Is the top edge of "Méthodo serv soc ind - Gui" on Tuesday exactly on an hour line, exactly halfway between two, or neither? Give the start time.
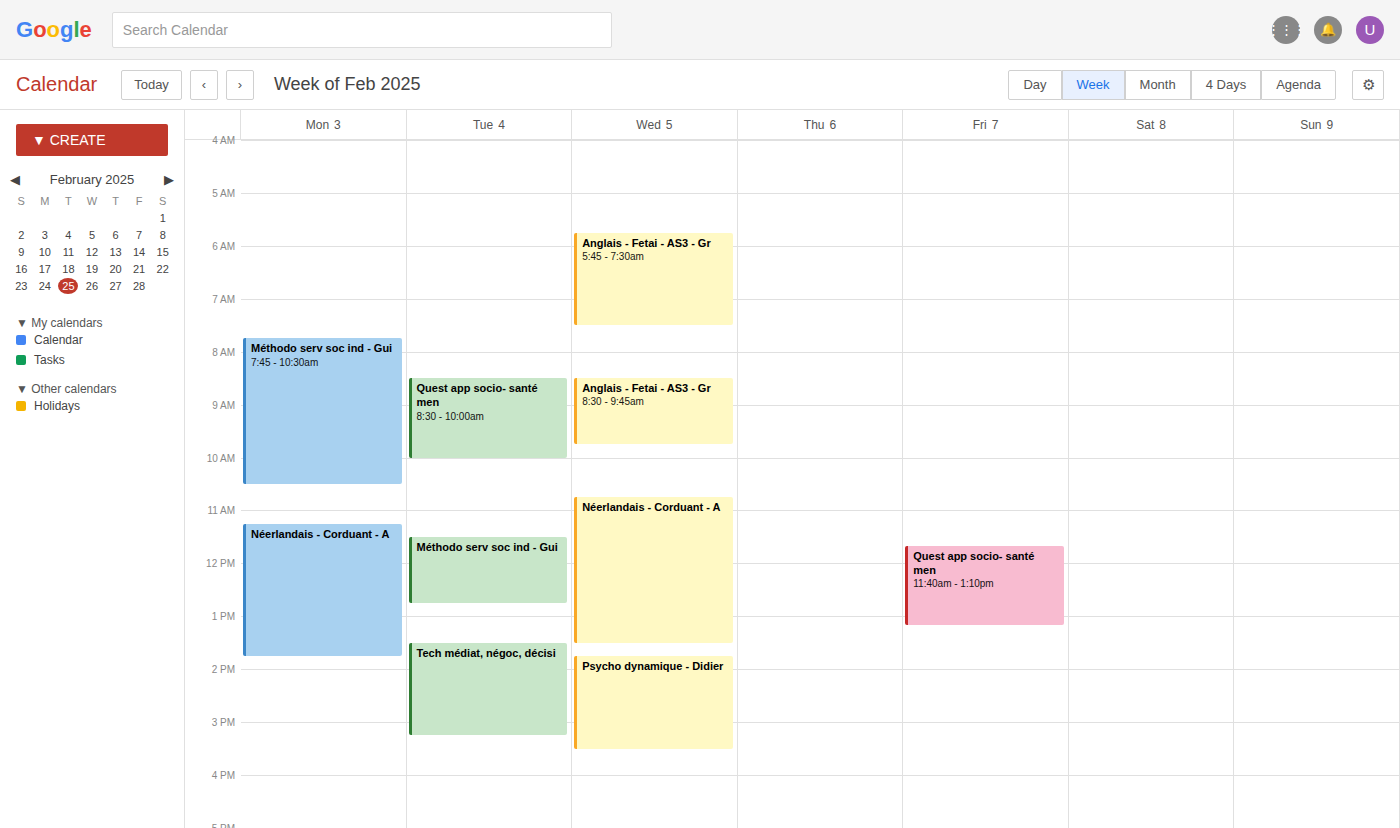
11:30 AM -- halfway between the 11 AM and 12 PM lines.